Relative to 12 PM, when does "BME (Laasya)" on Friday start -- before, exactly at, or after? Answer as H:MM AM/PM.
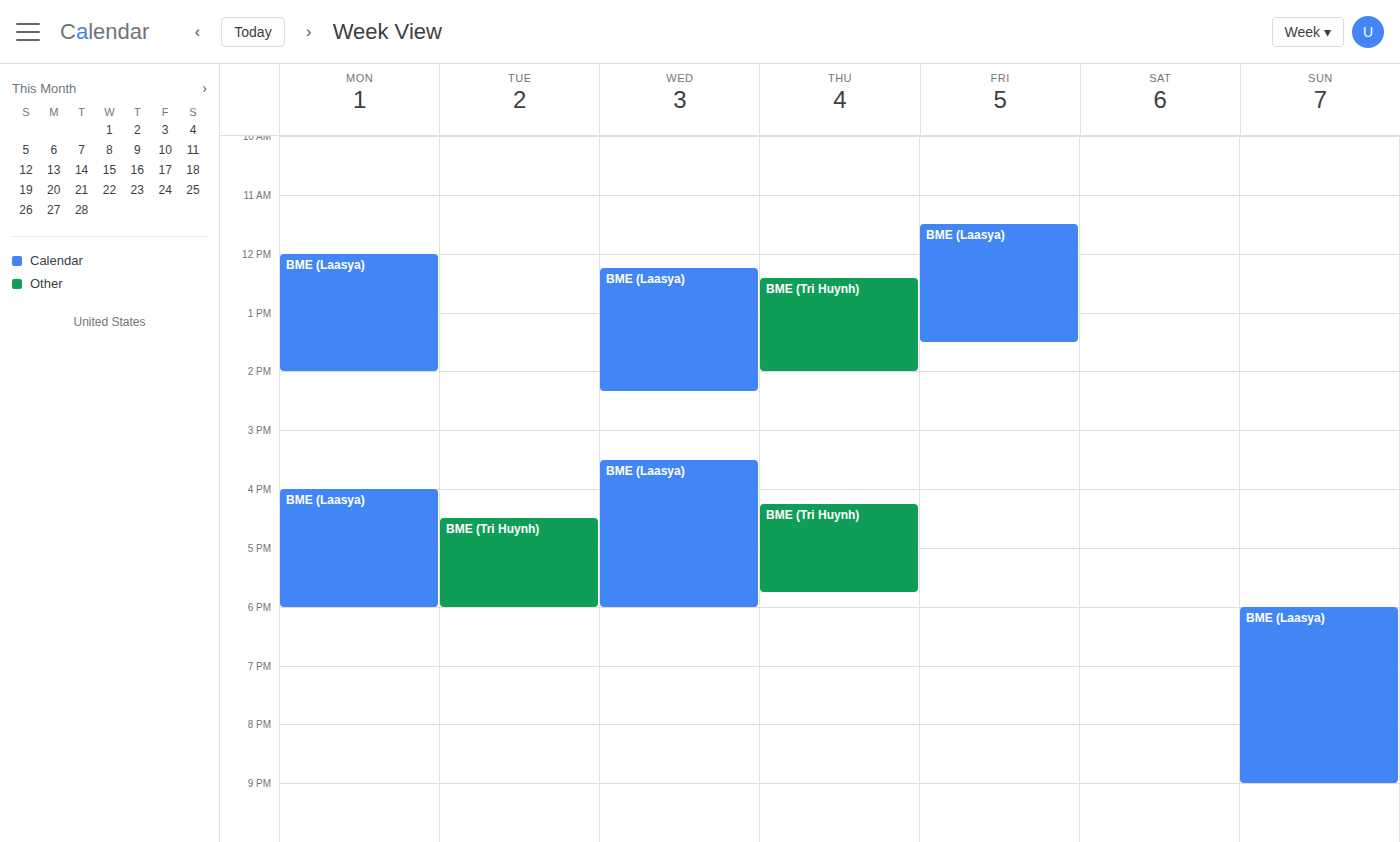
11:30 AM -- before 12 PM, 30 minutes above the 12 PM line.